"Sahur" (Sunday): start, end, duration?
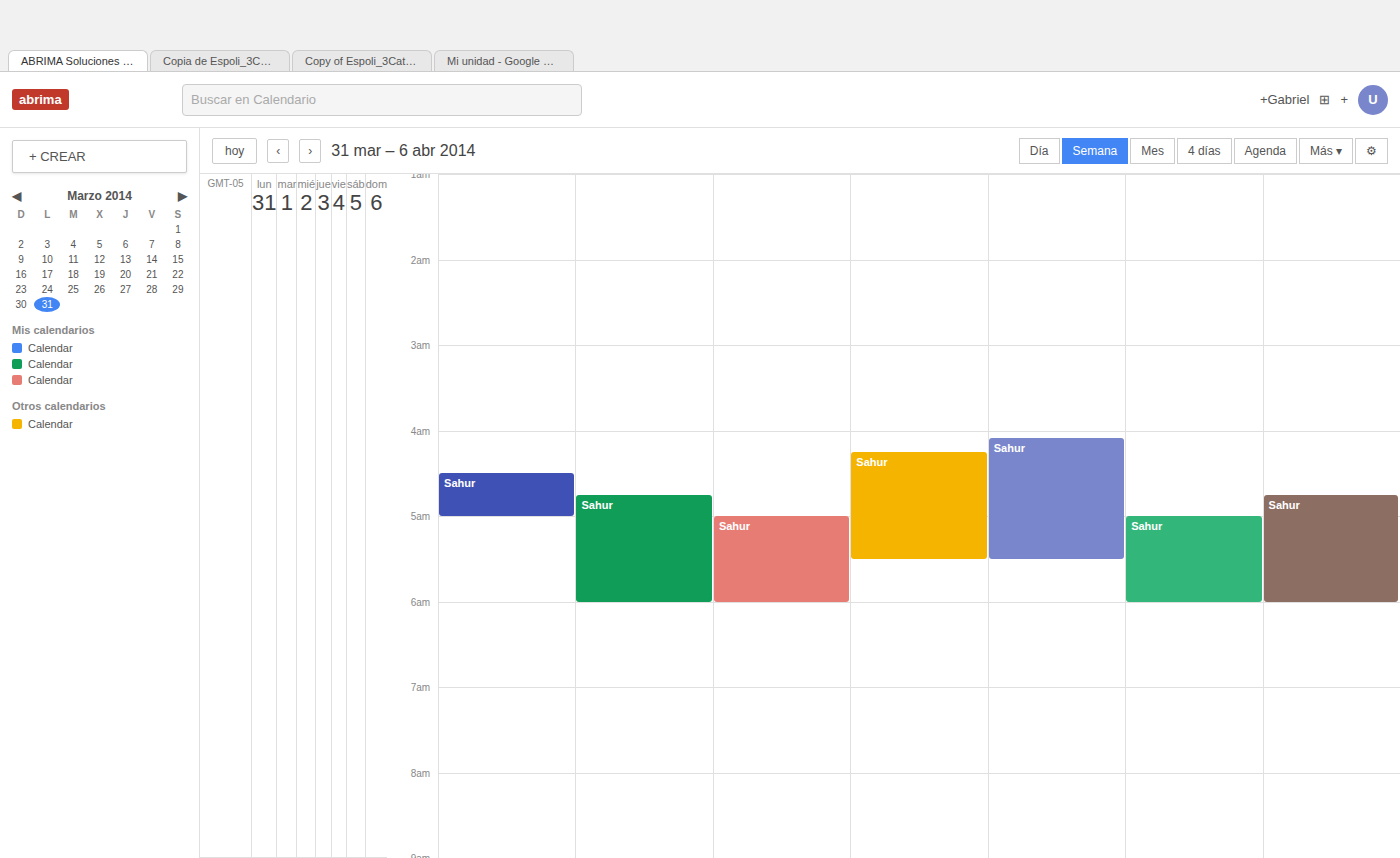
4:45 AM to 6:00 AM, 1 hour 15 minutes